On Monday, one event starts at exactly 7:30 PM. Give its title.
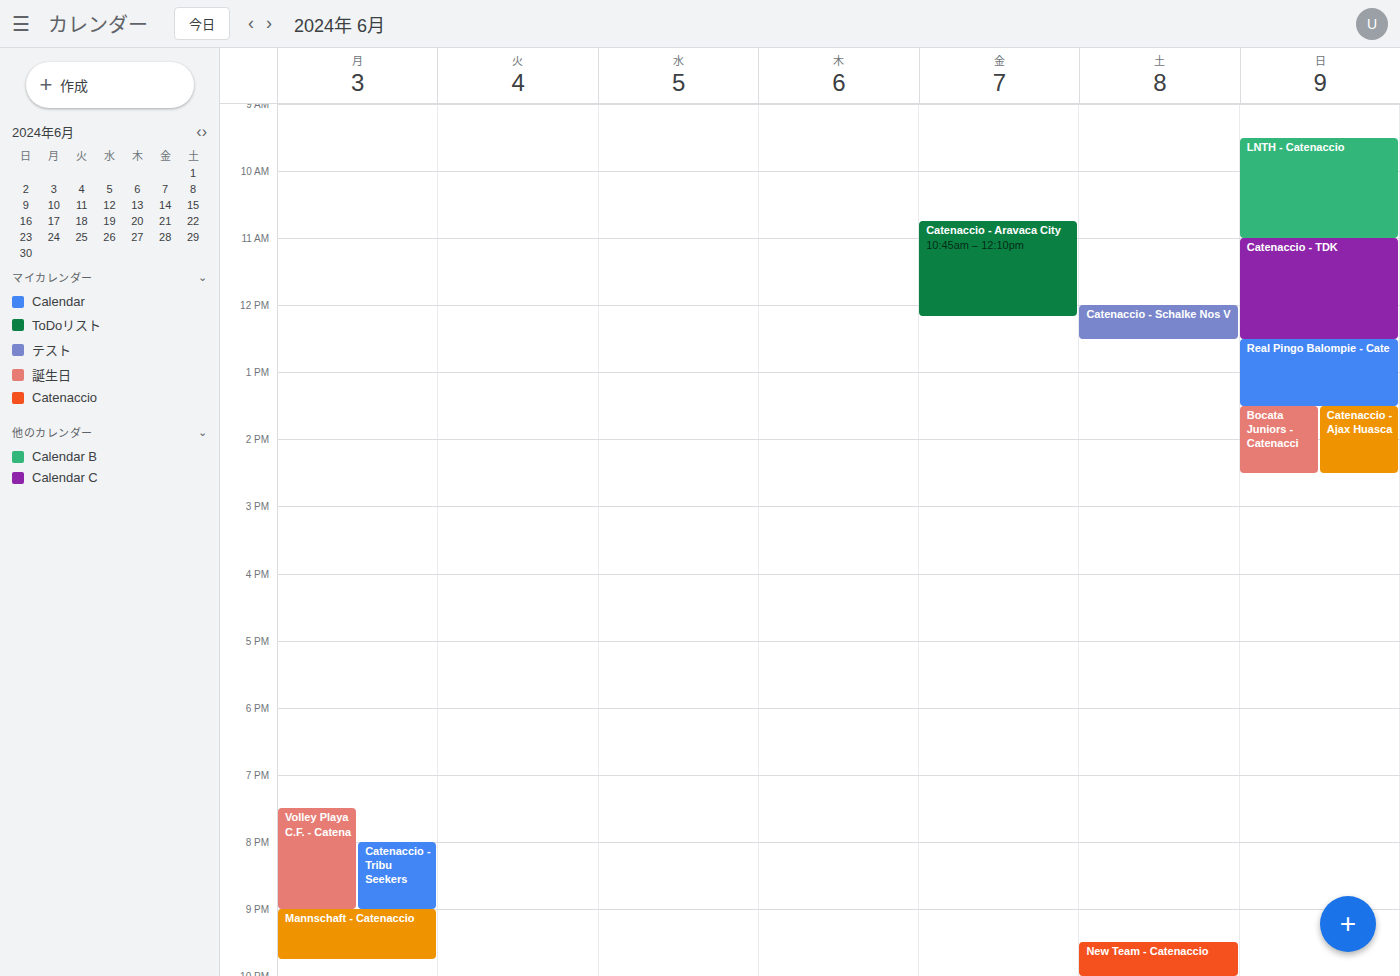
"Volley Playa C.F. - Catena"